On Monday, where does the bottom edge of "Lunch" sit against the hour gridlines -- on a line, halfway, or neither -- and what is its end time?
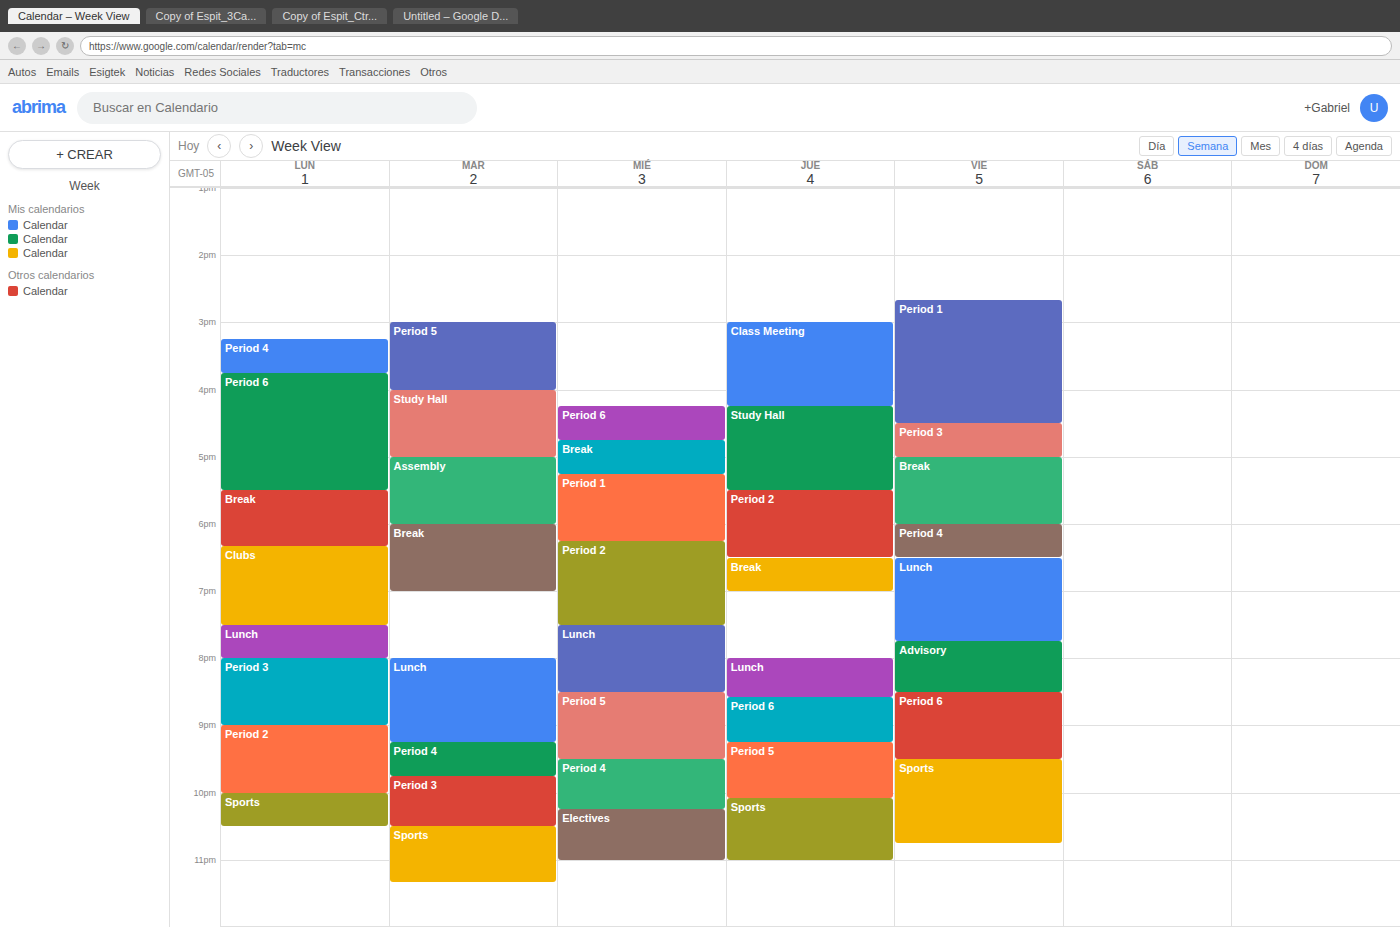
8:00 PM -- exactly on the 8 PM line.